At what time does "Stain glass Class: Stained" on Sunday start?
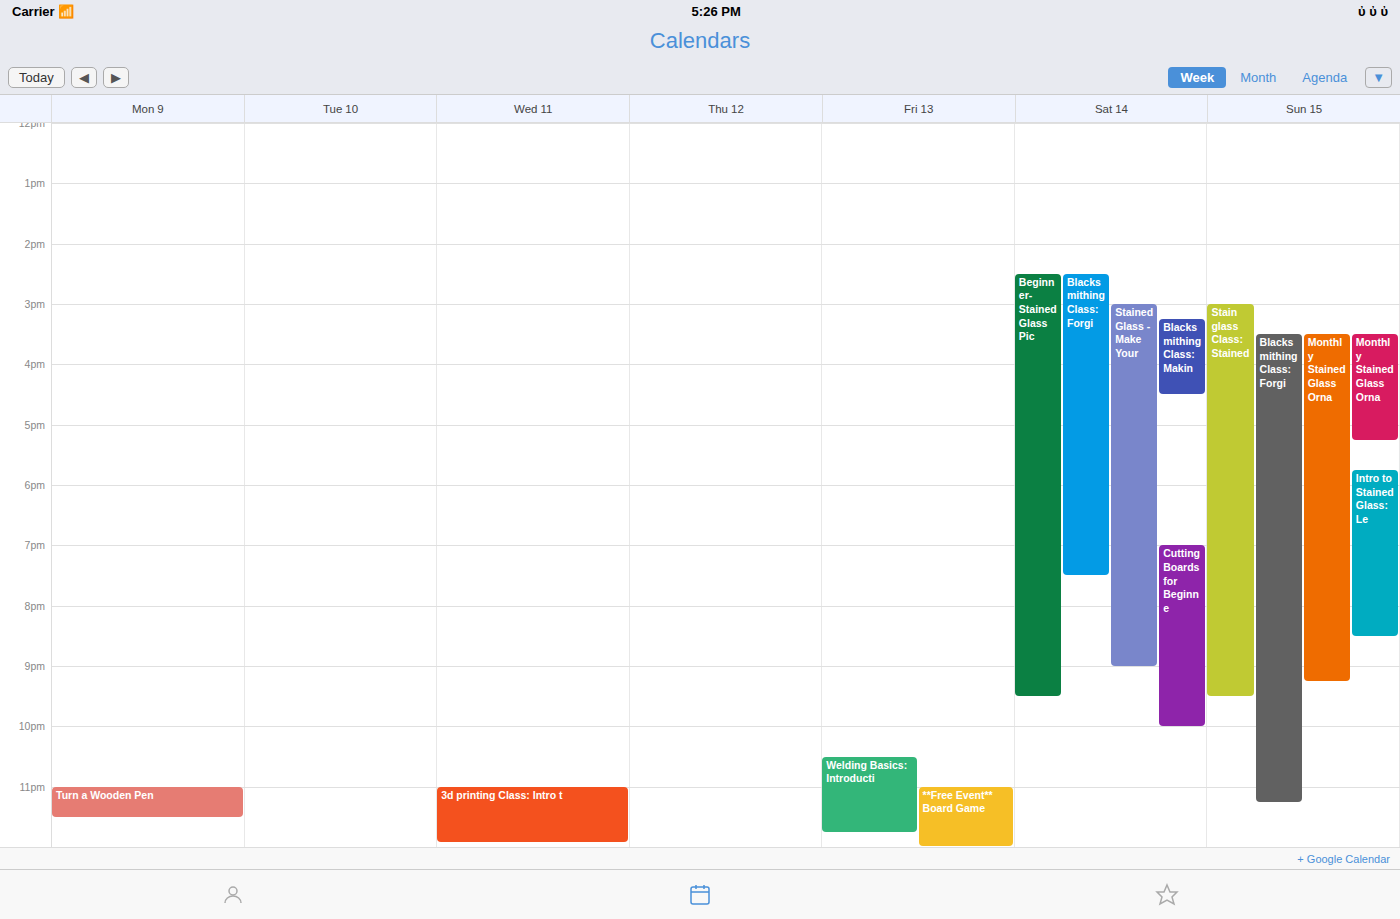
15:00